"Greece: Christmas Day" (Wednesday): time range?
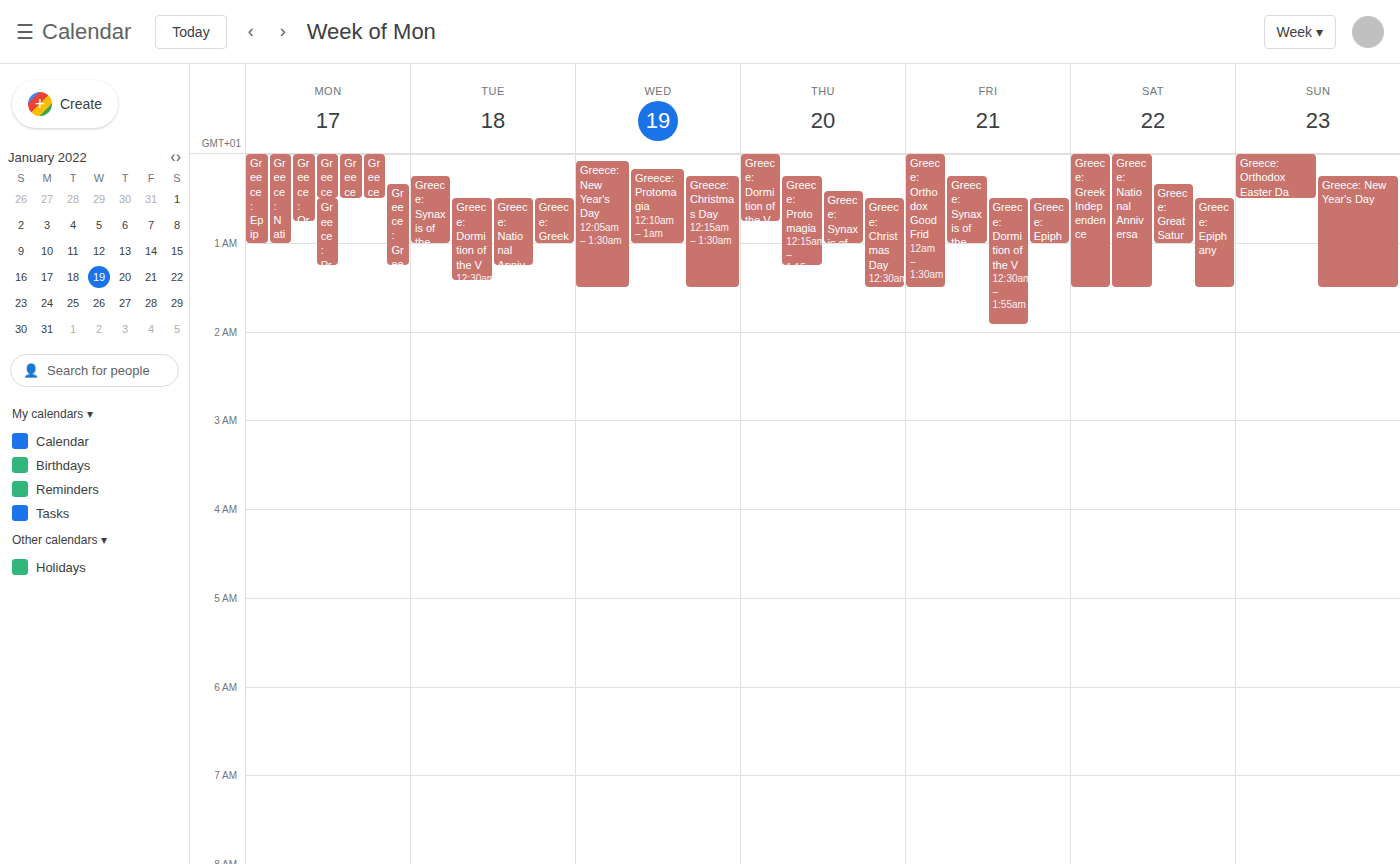
12:15 AM to 1:30 AM